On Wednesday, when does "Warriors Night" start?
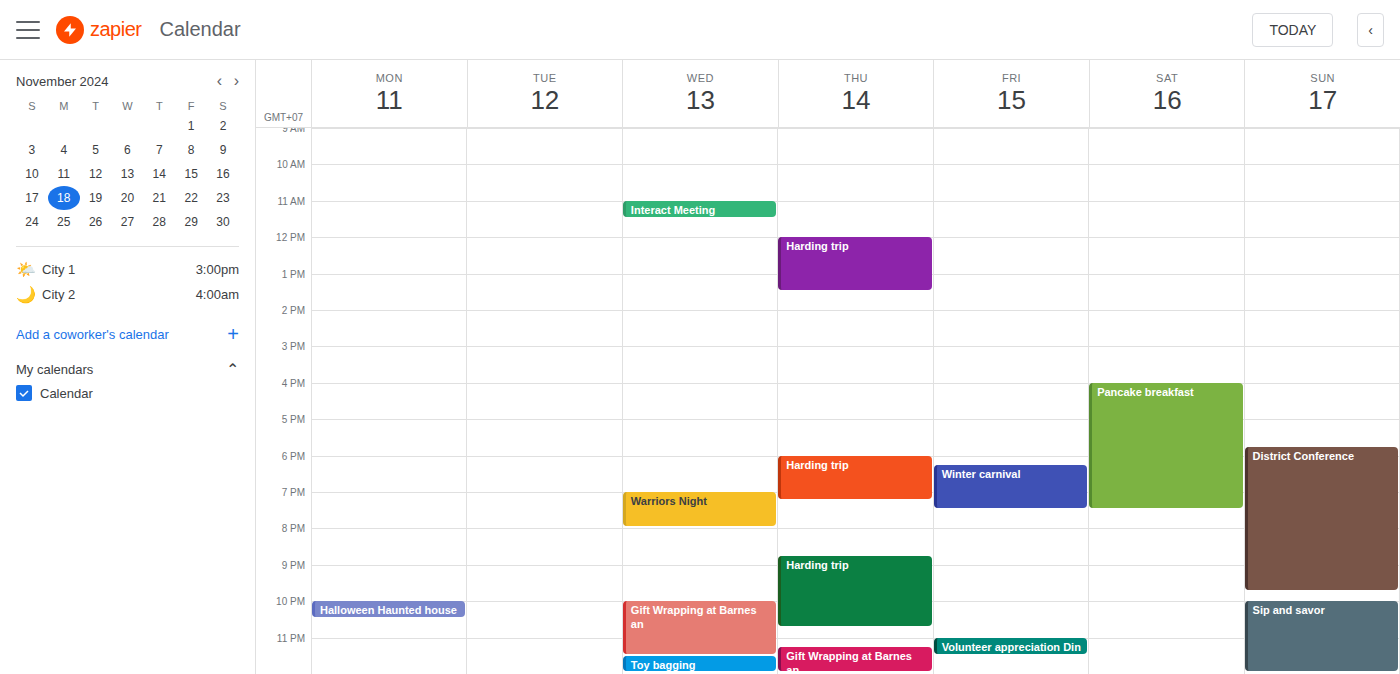
7:00 PM